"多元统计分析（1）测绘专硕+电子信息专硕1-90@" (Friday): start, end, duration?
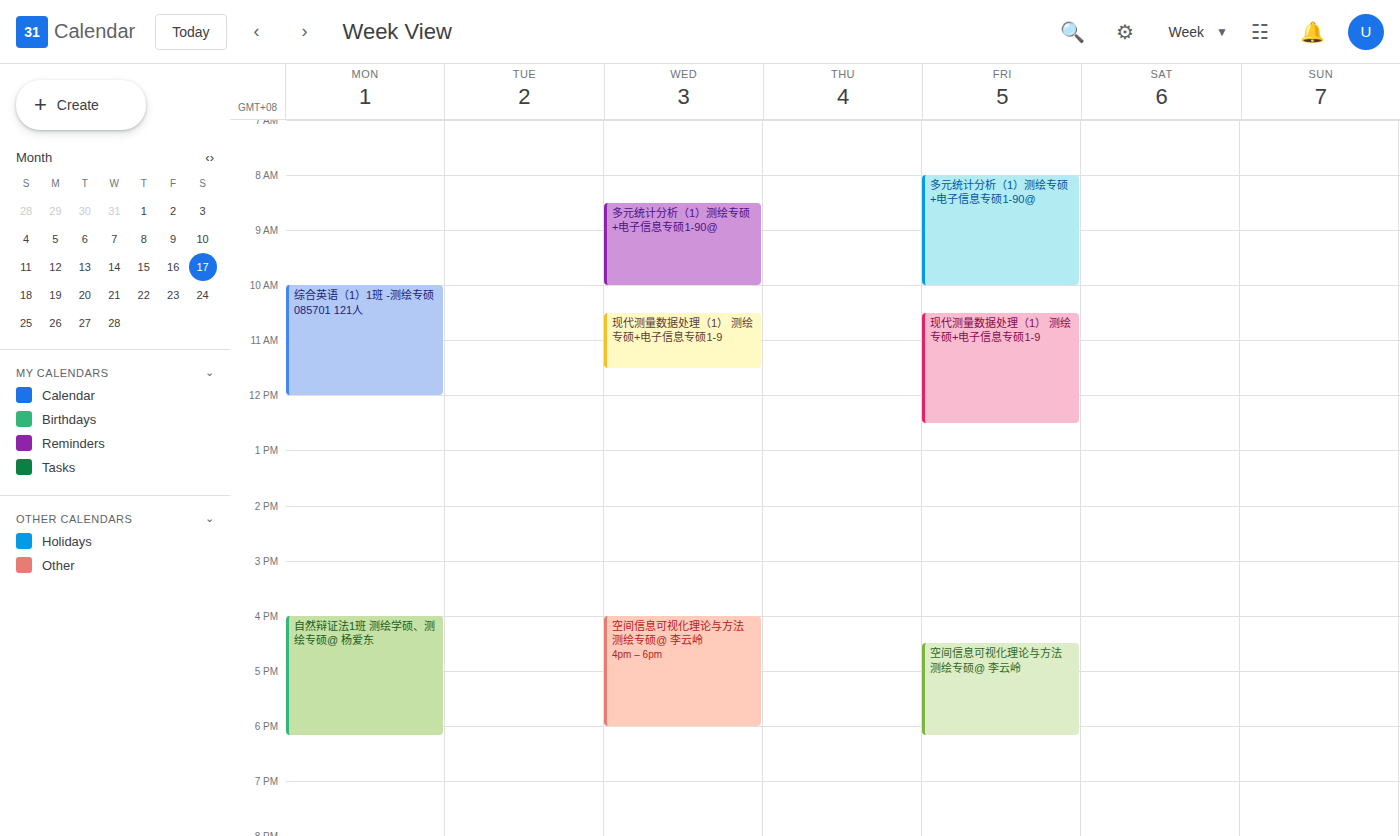
8:00 AM to 10:00 AM, 2 hours